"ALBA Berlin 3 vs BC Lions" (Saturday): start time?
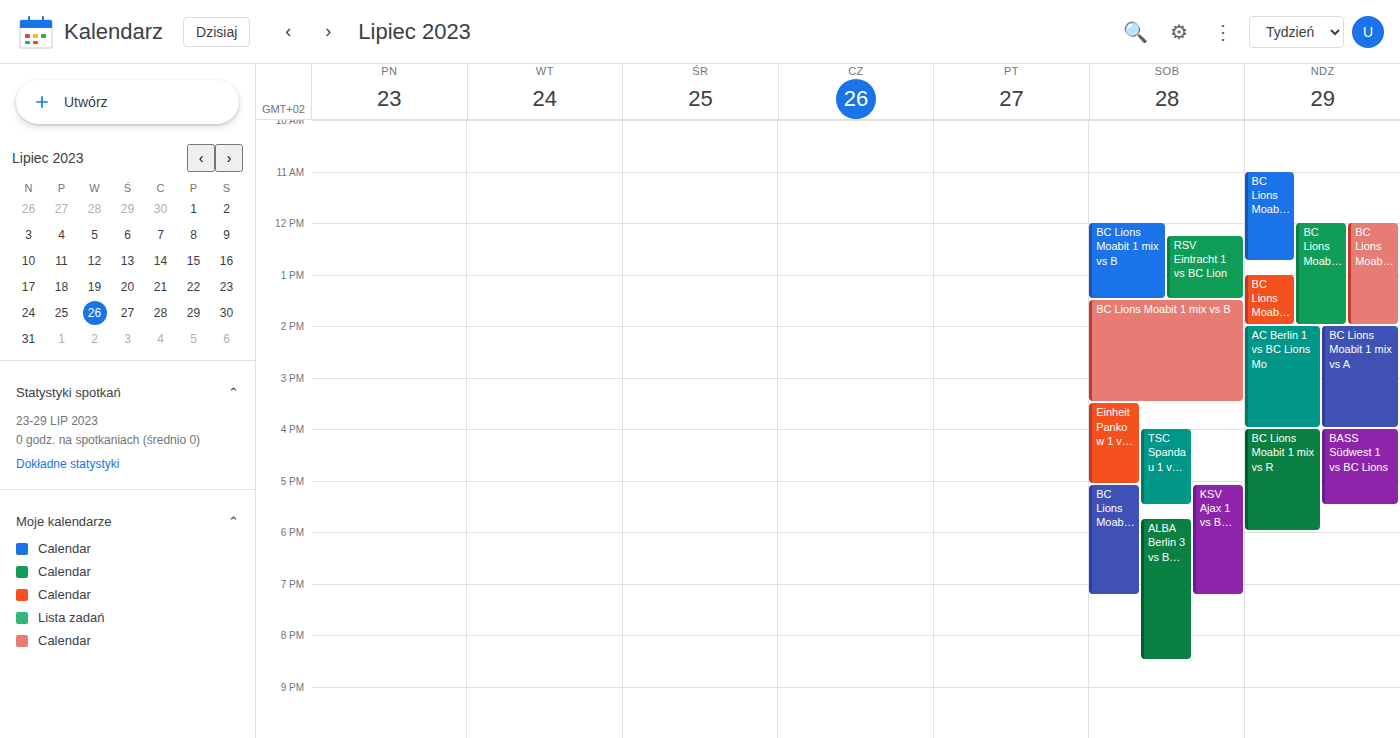
5:45 PM